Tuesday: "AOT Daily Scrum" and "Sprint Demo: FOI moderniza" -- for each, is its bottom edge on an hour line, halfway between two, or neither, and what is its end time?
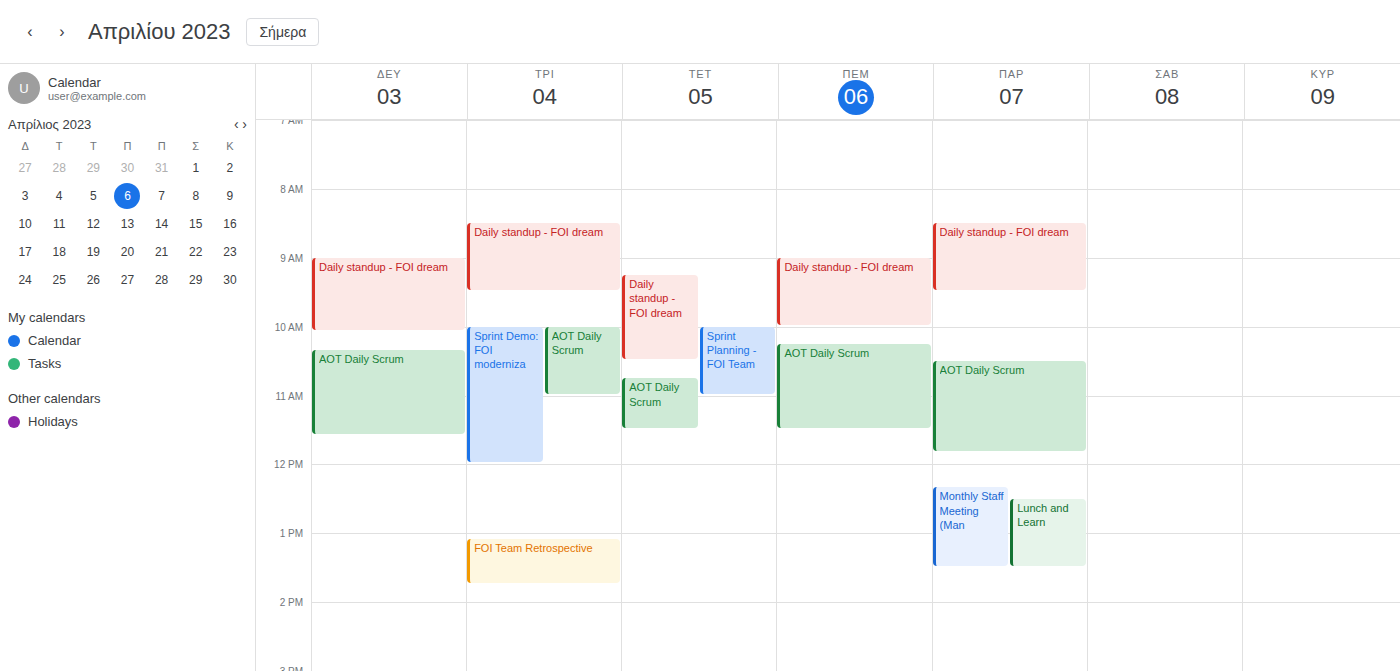
"AOT Daily Scrum": 11:00 AM, exactly on the 11 AM line. "Sprint Demo: FOI moderniza": 12:00 PM, exactly on the 12 PM line.